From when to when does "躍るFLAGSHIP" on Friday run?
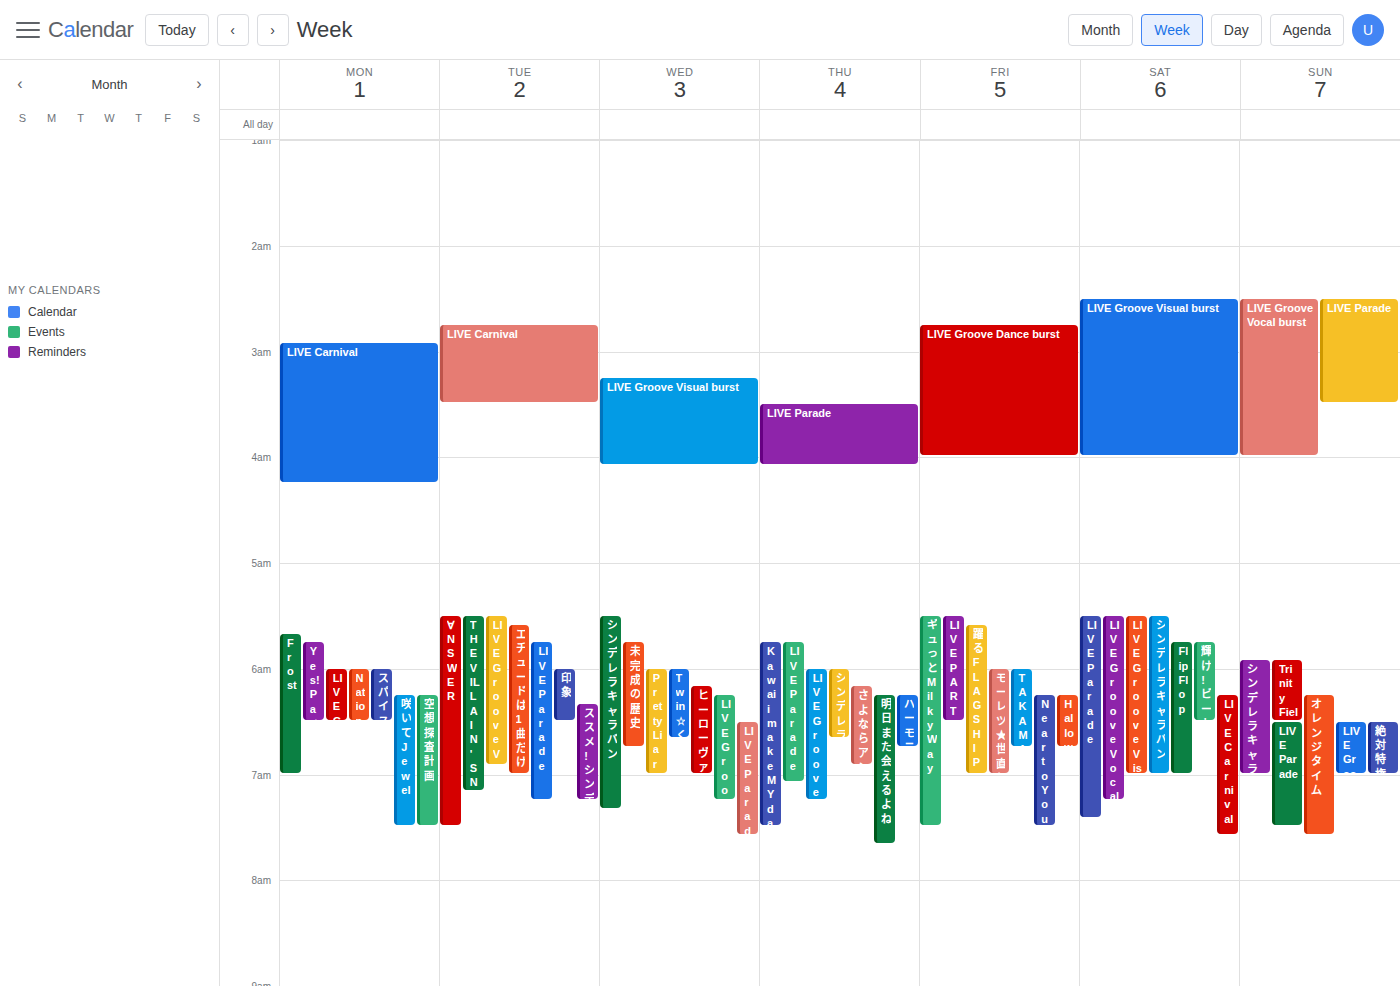
5:35 AM to 7:00 AM